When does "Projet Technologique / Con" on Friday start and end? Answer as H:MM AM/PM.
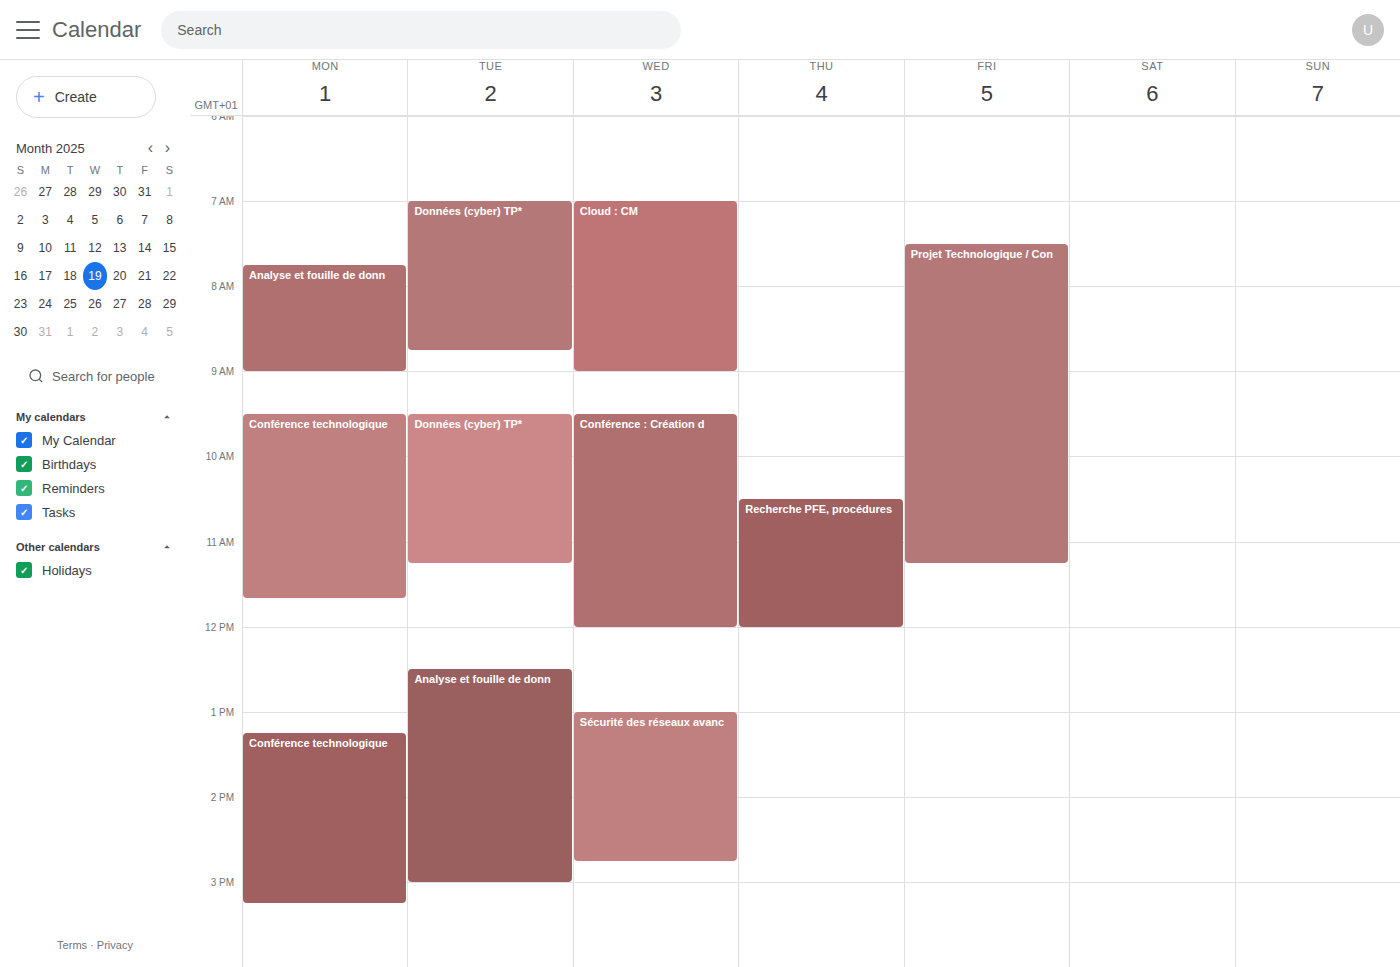
7:30 AM to 11:15 AM